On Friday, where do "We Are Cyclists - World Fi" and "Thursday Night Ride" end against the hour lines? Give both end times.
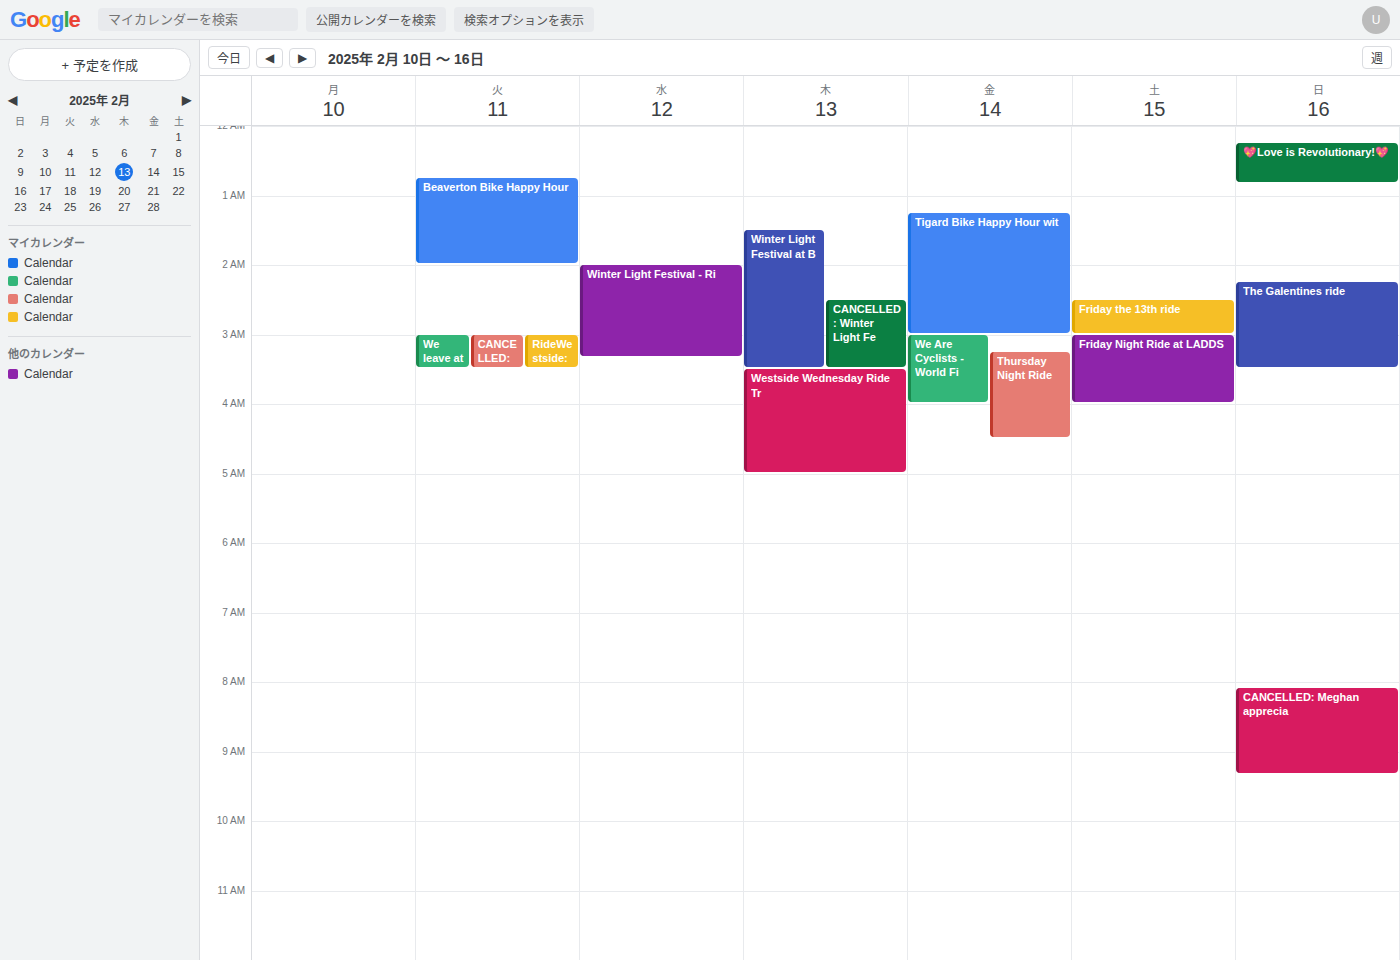
"We Are Cyclists - World Fi": 4:00 AM, exactly on the 4 AM line. "Thursday Night Ride": 4:30 AM, halfway between the 4 AM and 5 AM lines.